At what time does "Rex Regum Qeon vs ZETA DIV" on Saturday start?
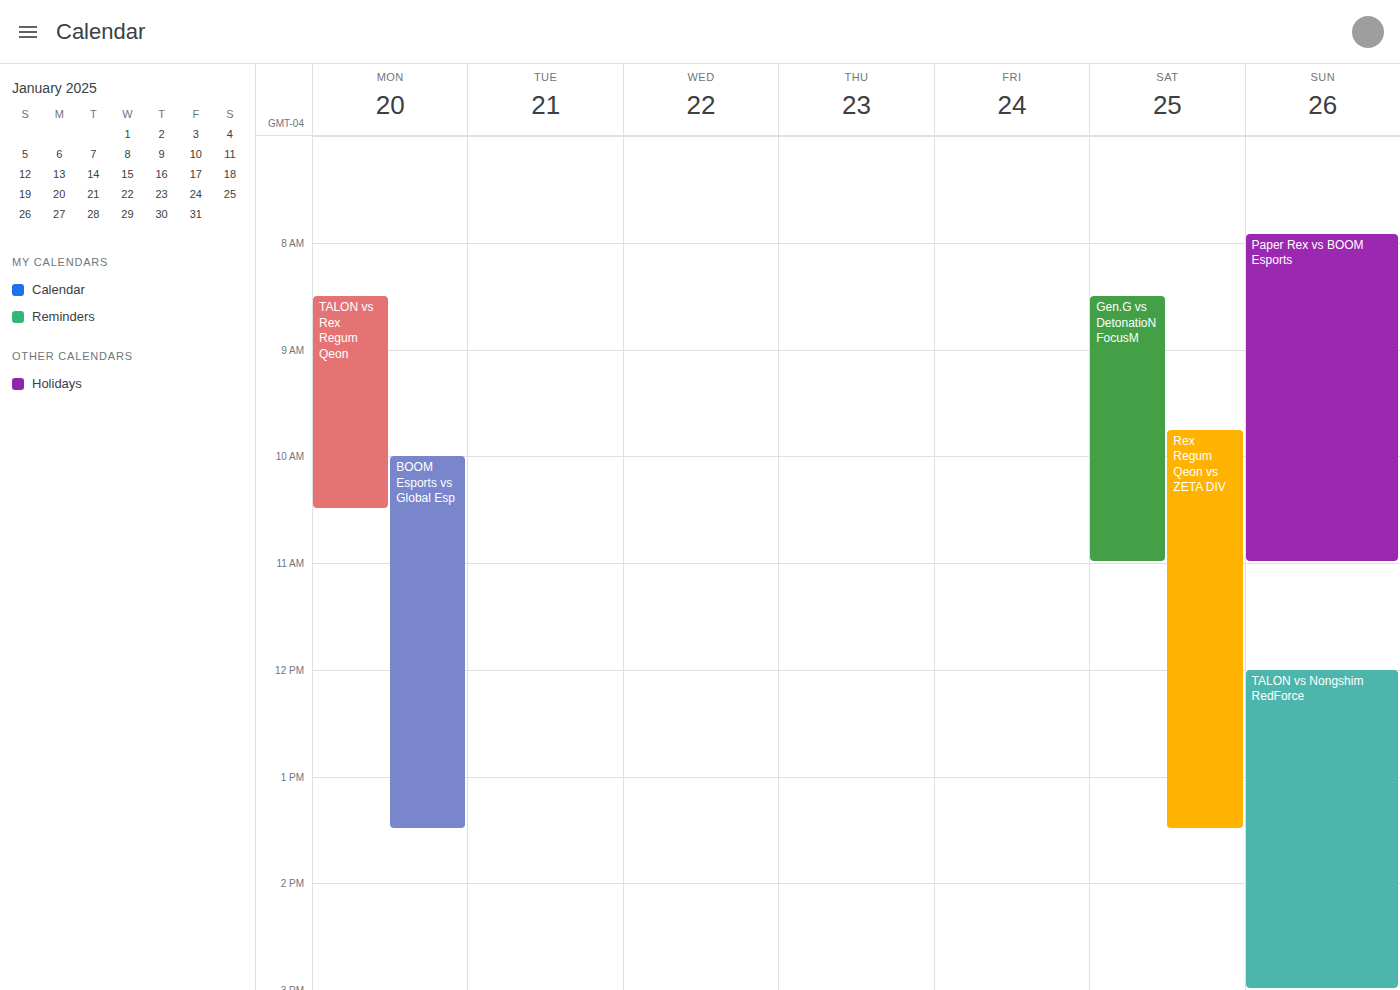
9:45 AM